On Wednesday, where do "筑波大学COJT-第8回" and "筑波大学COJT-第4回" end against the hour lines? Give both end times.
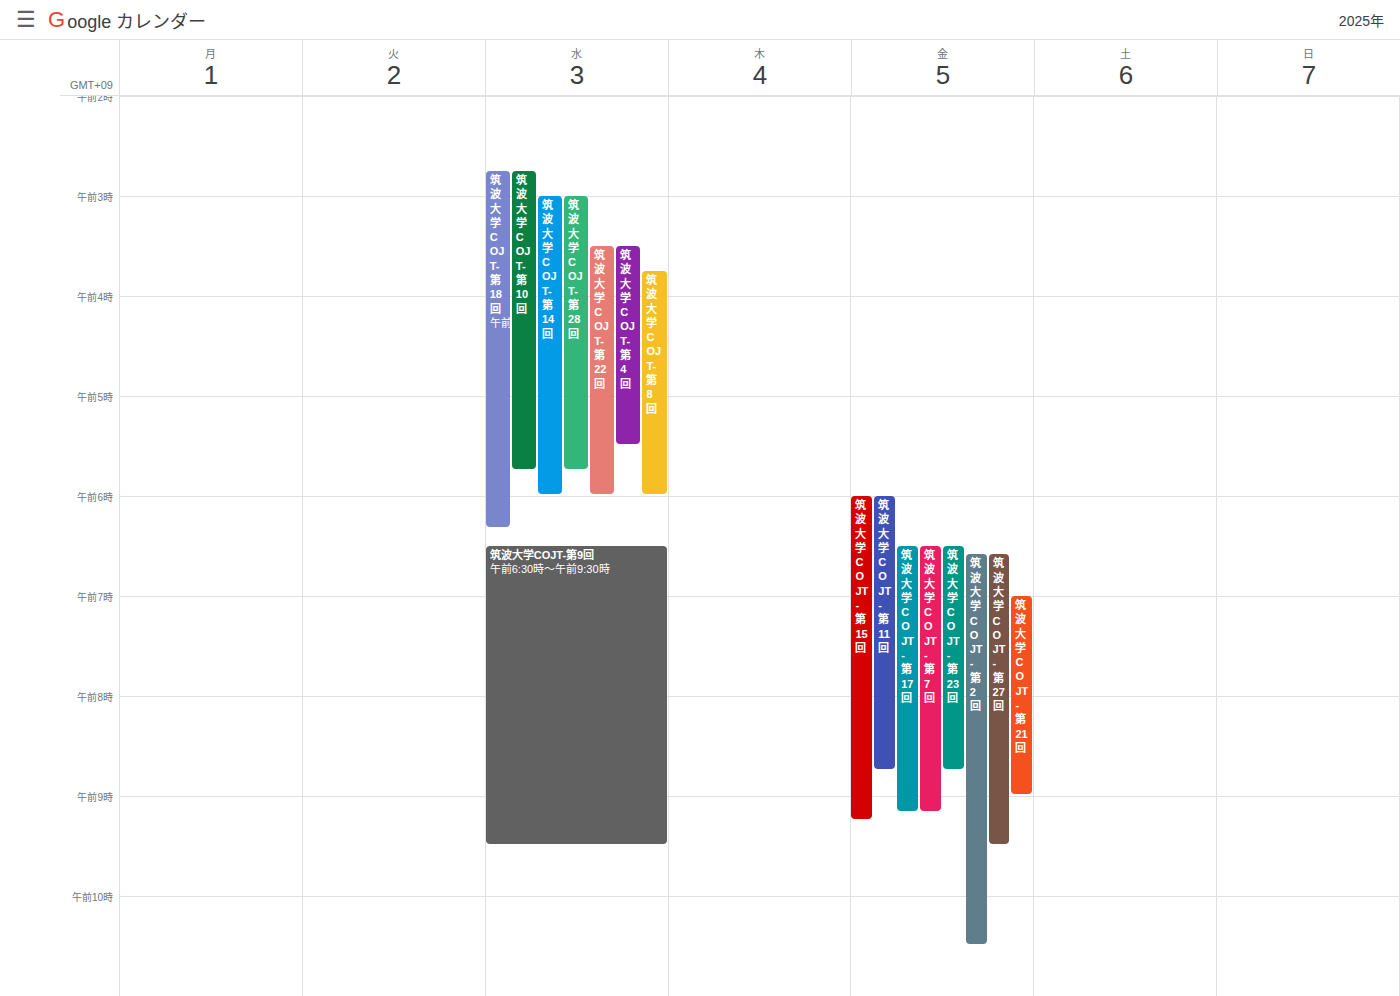
"筑波大学COJT-第8回": 6:00 AM, exactly on the 6 AM line. "筑波大学COJT-第4回": 5:30 AM, halfway between the 5 AM and 6 AM lines.